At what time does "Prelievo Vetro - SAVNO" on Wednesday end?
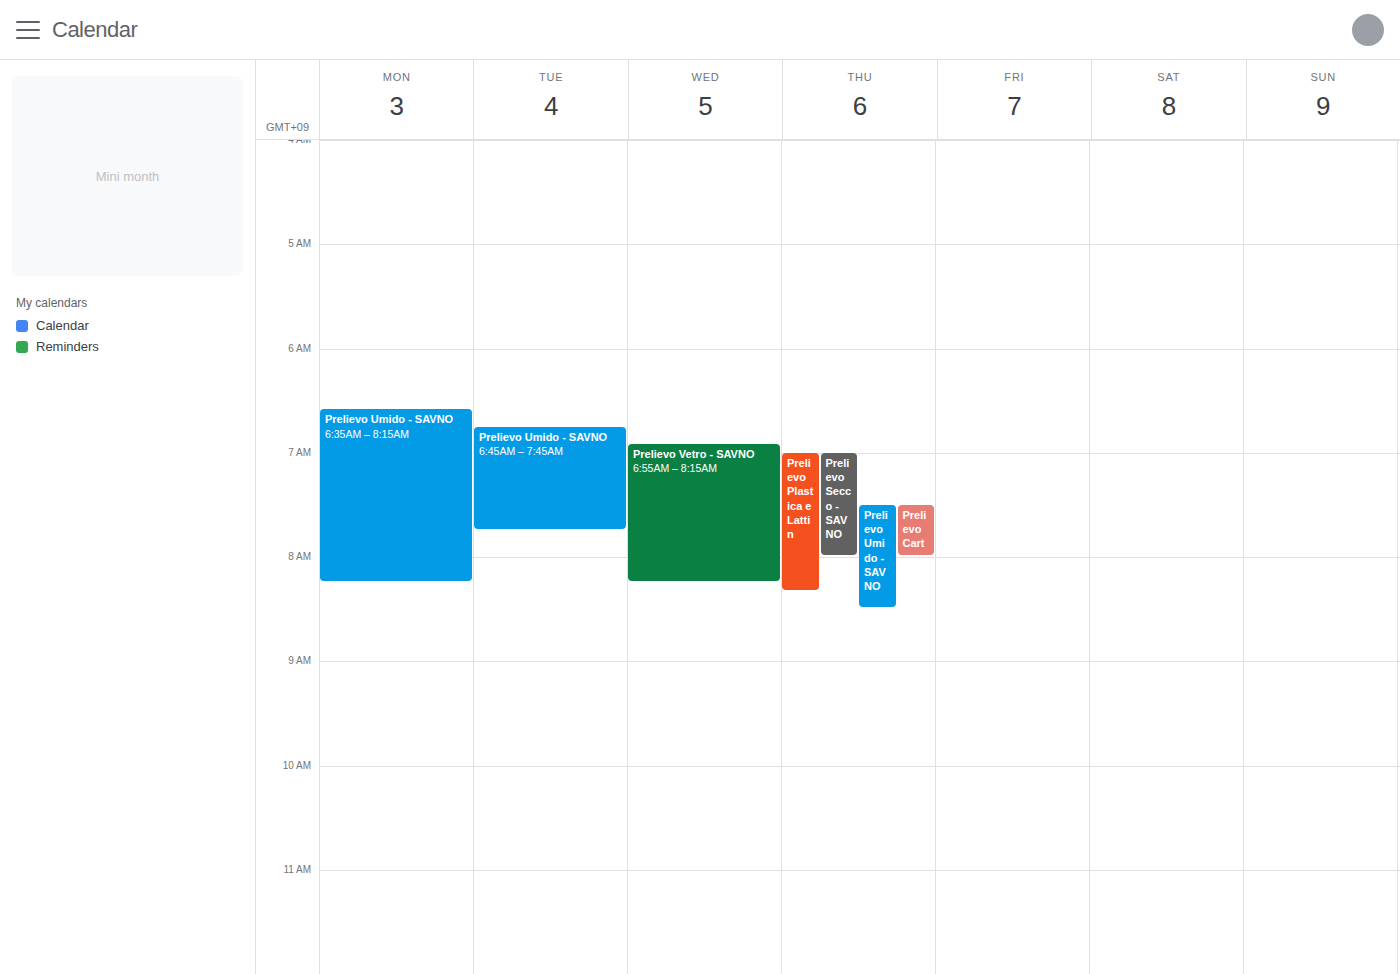
08:15